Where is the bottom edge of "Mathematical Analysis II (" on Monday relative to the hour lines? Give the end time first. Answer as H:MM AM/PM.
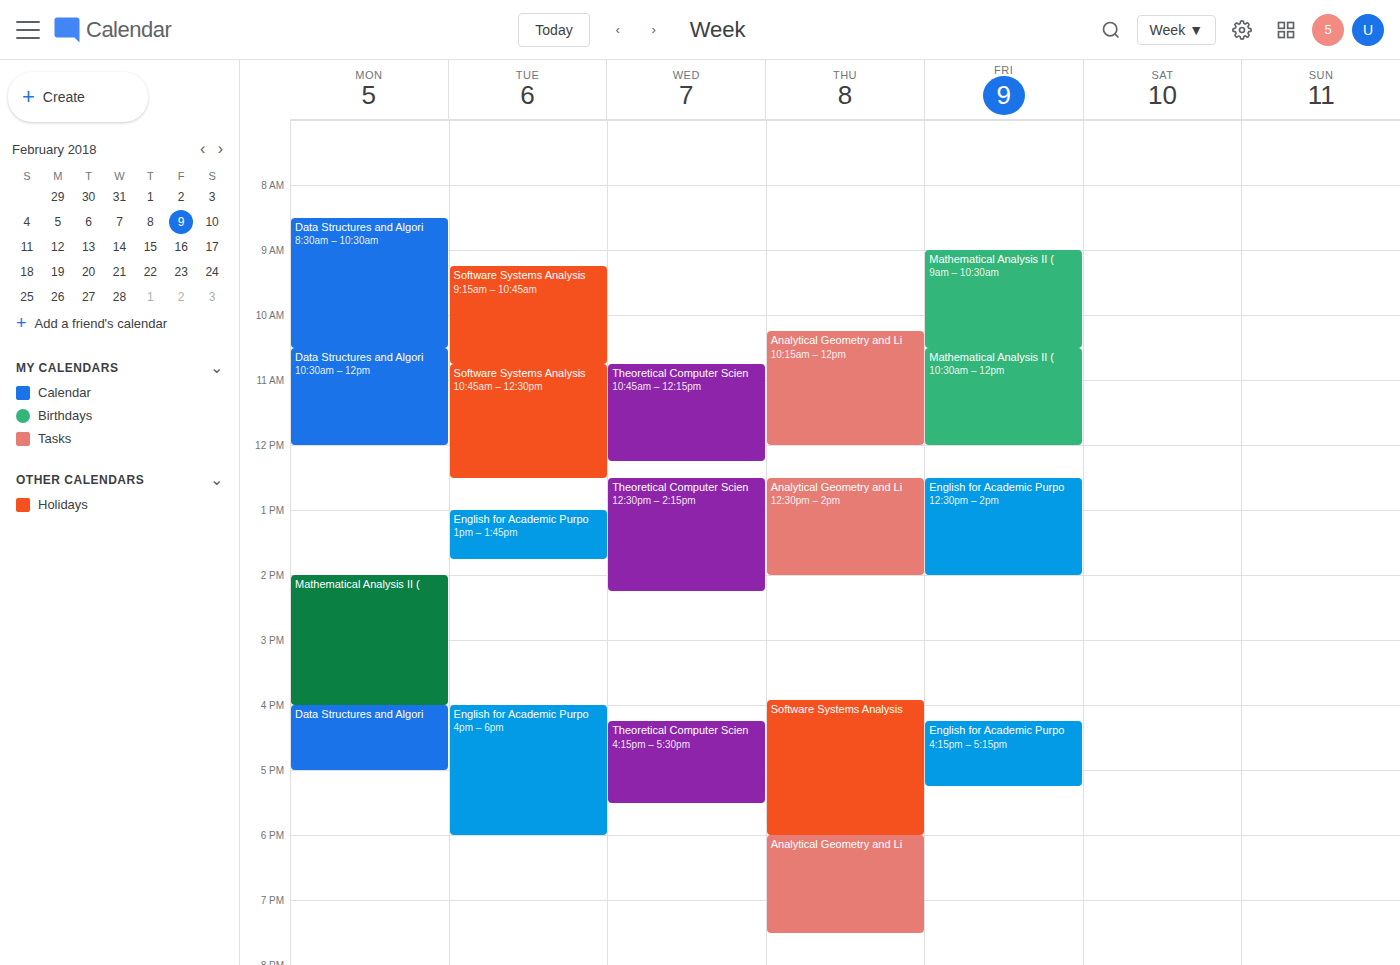
4:00 PM -- exactly on the 4 PM line.